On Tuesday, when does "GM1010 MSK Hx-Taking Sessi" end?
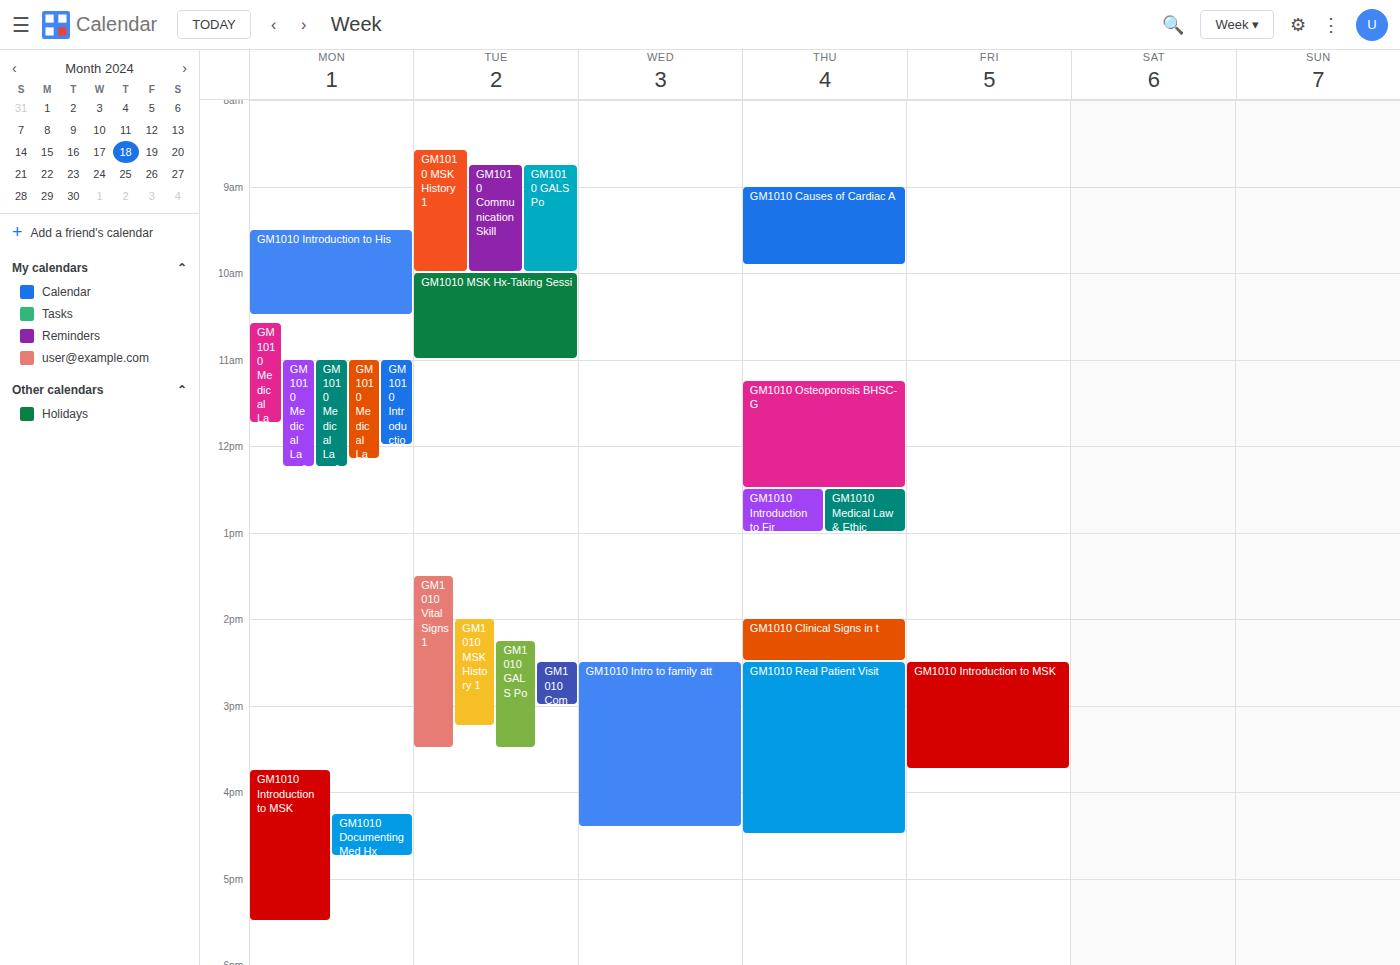
11:00 AM